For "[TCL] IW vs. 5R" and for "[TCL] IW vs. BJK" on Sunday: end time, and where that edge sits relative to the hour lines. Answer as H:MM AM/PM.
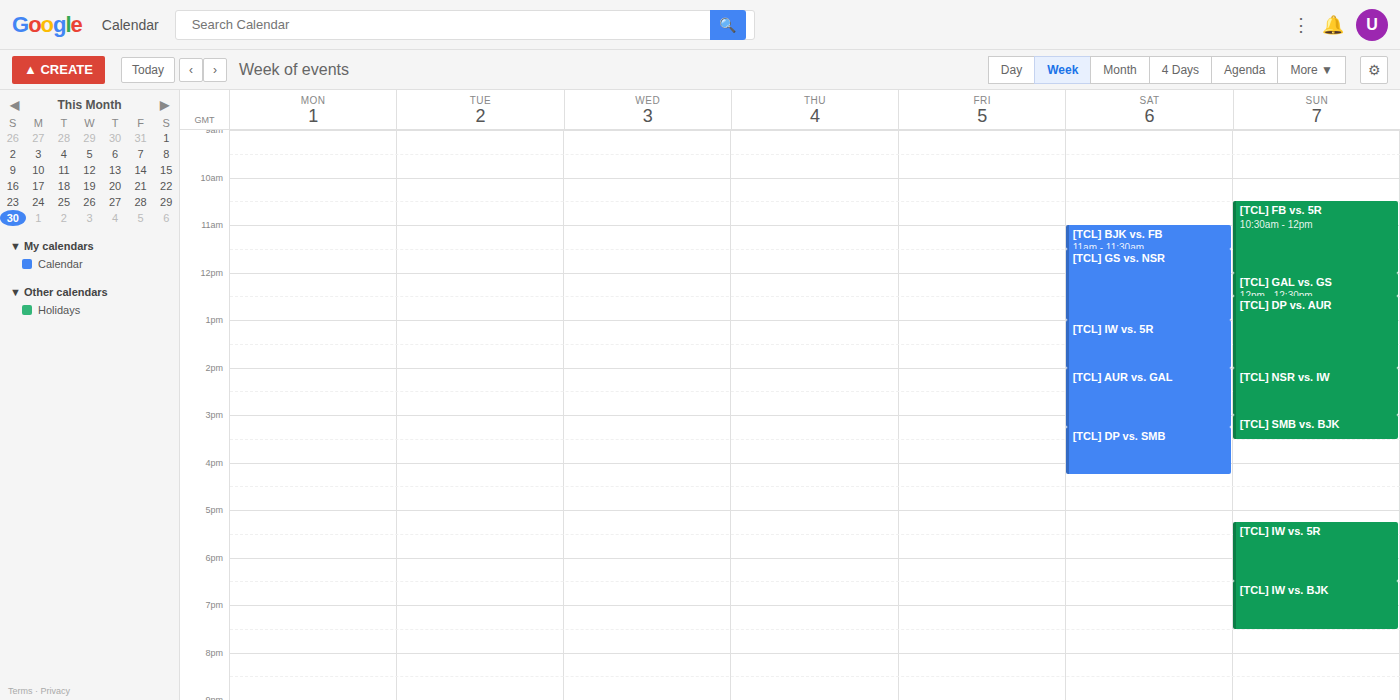
"[TCL] IW vs. 5R": 6:30 PM, halfway between the 6 PM and 7 PM lines. "[TCL] IW vs. BJK": 7:30 PM, halfway between the 7 PM and 8 PM lines.